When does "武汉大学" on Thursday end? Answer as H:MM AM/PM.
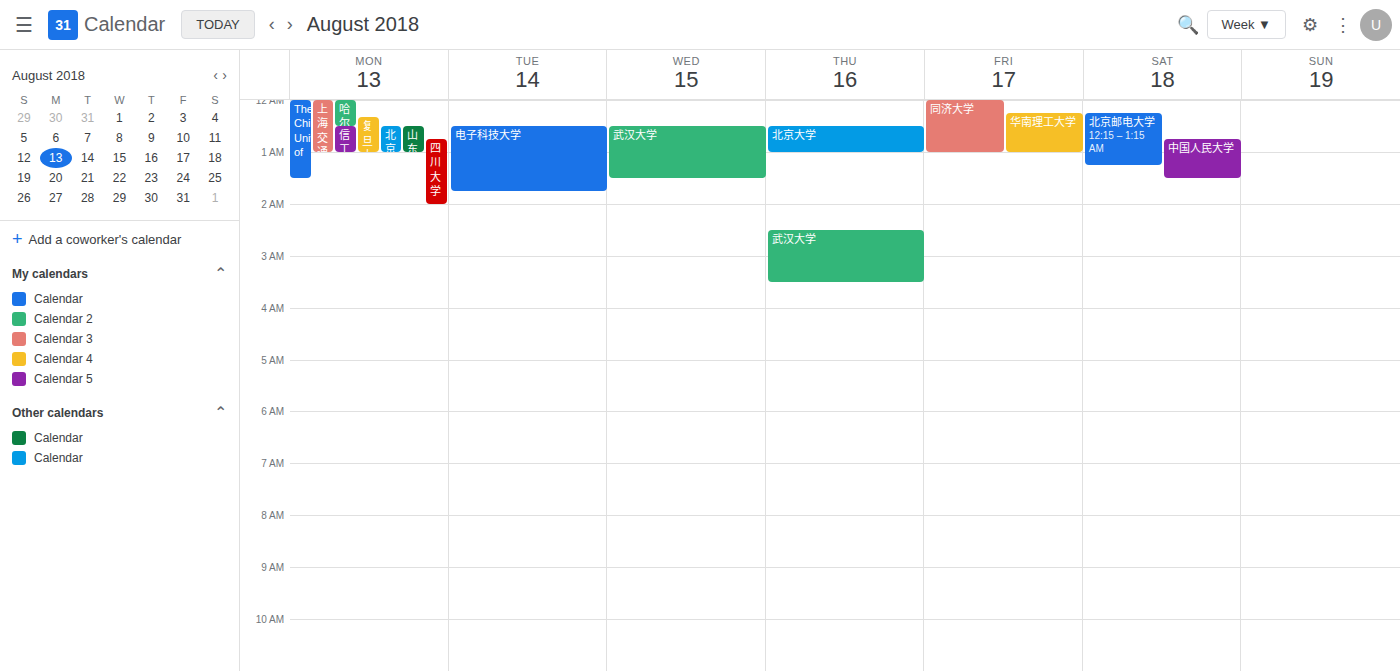
3:30 AM